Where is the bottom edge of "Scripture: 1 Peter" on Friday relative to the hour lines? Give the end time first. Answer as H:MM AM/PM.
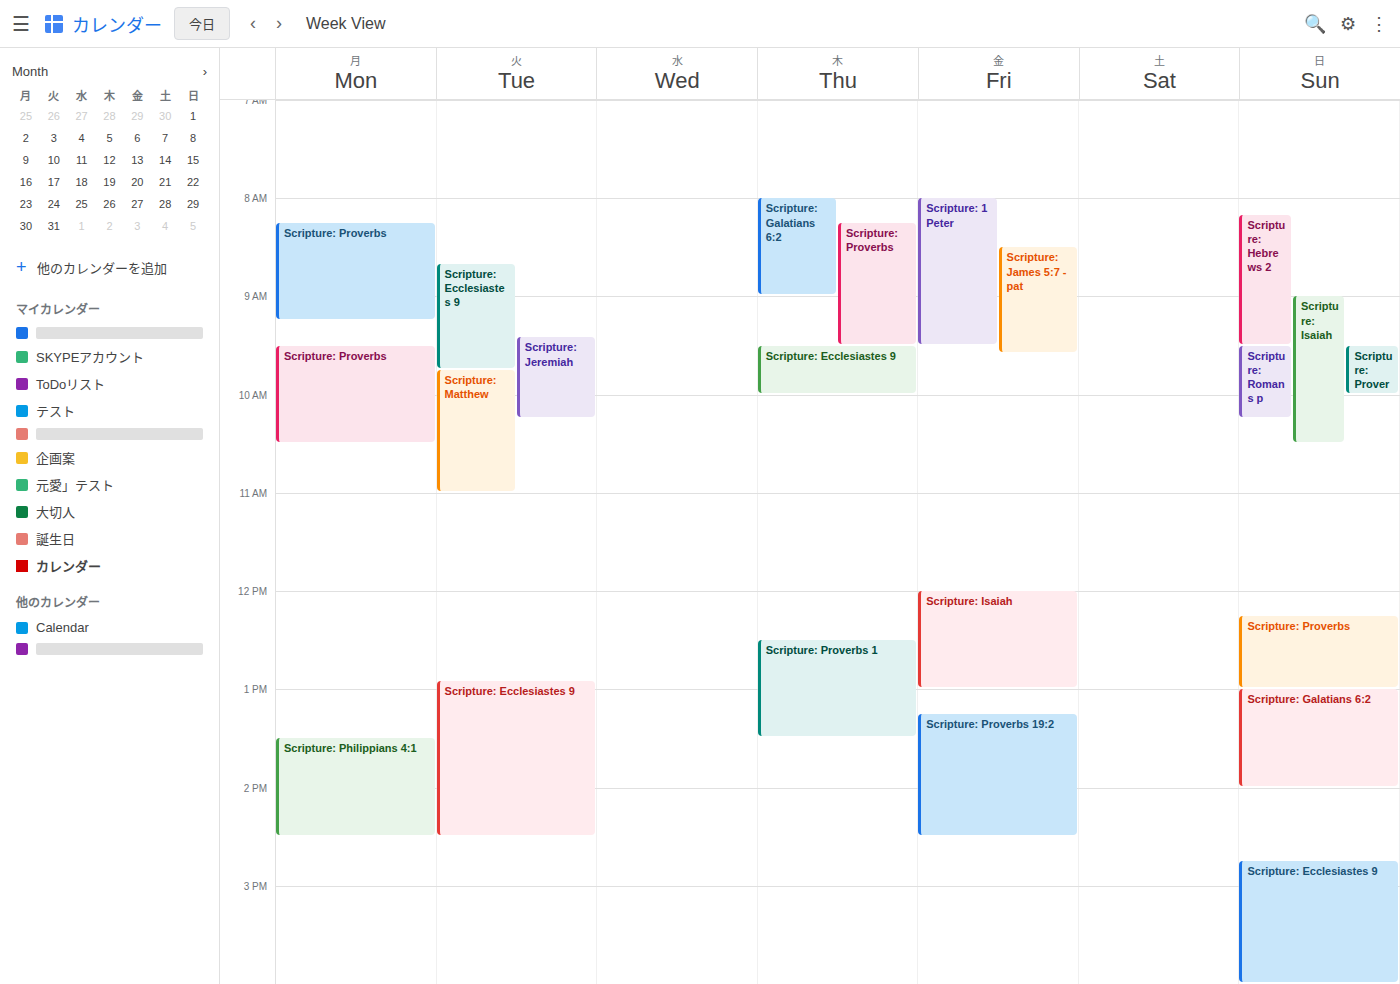
9:30 AM -- halfway between the 9 AM and 10 AM lines.